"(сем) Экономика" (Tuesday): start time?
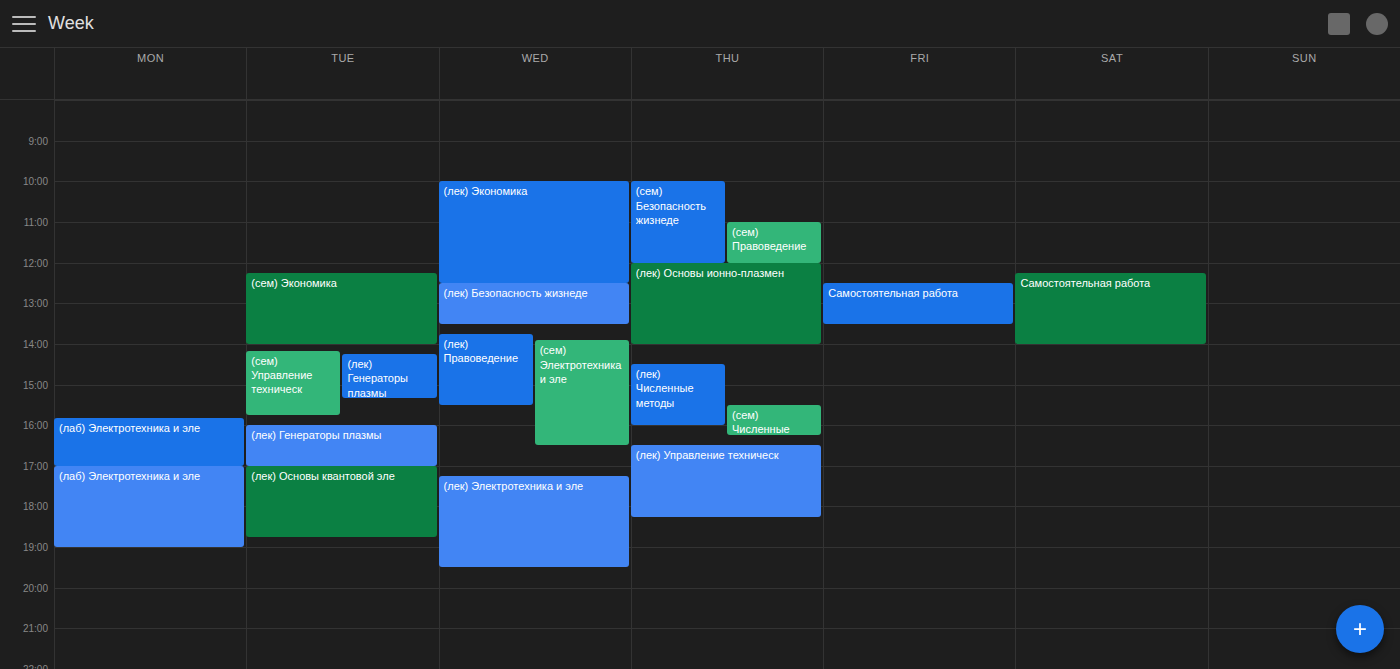
12:15 PM